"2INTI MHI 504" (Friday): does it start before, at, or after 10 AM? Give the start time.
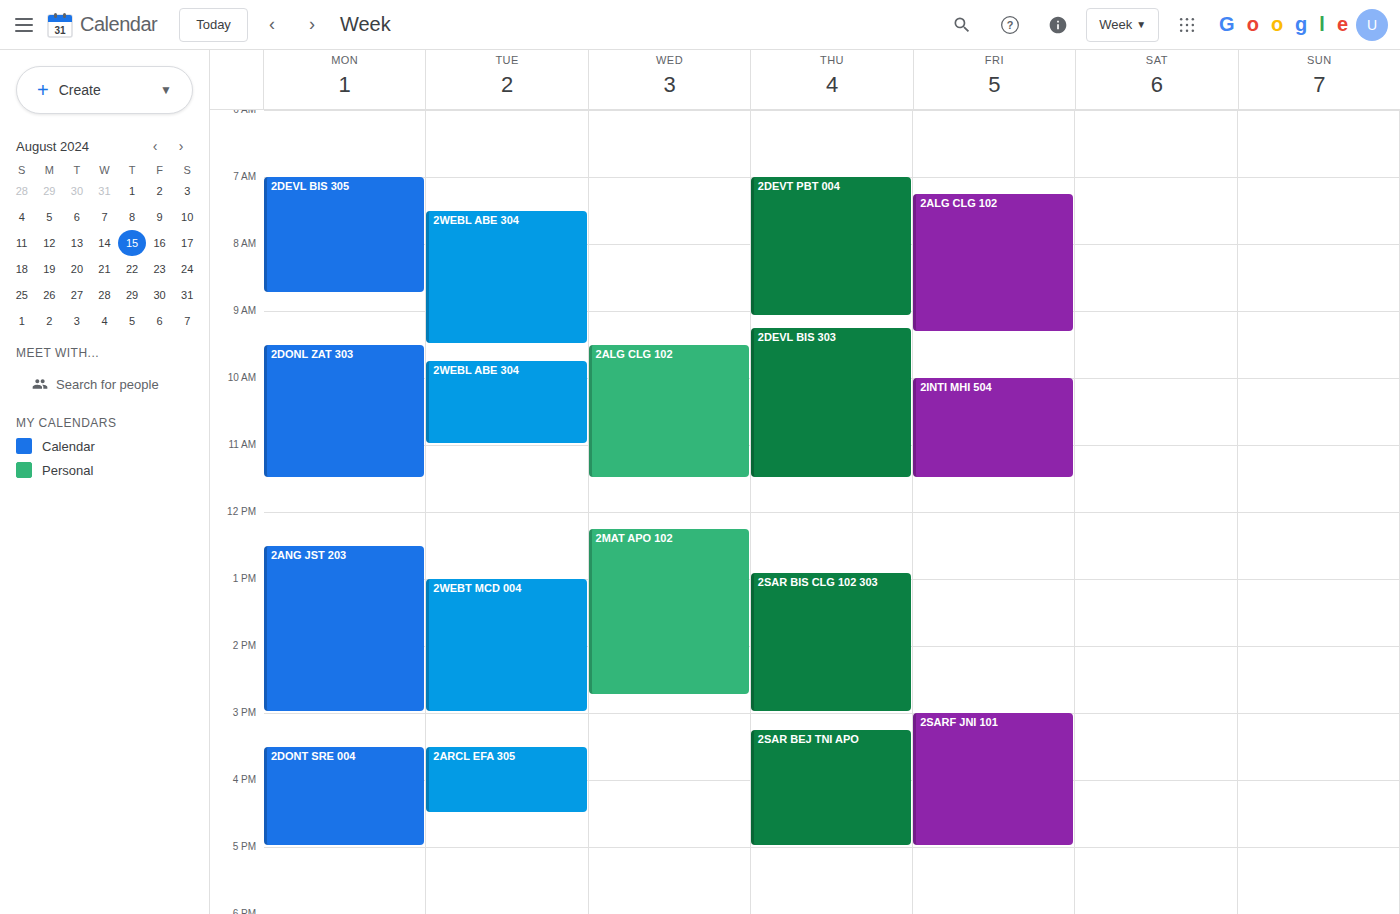
10:00 AM -- exactly at 10 AM, on the 10 AM line.